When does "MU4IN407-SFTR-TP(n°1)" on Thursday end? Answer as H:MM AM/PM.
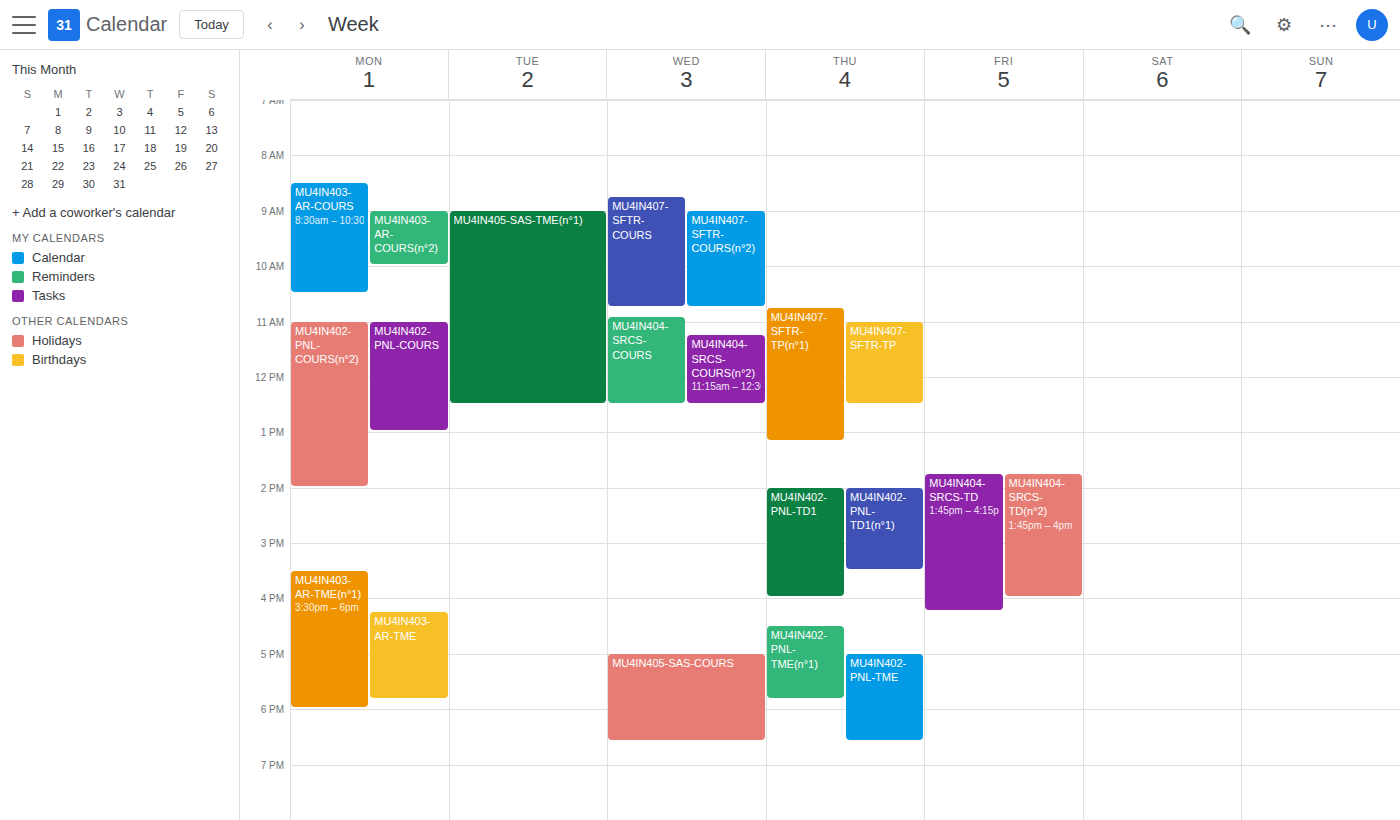
1:10 PM